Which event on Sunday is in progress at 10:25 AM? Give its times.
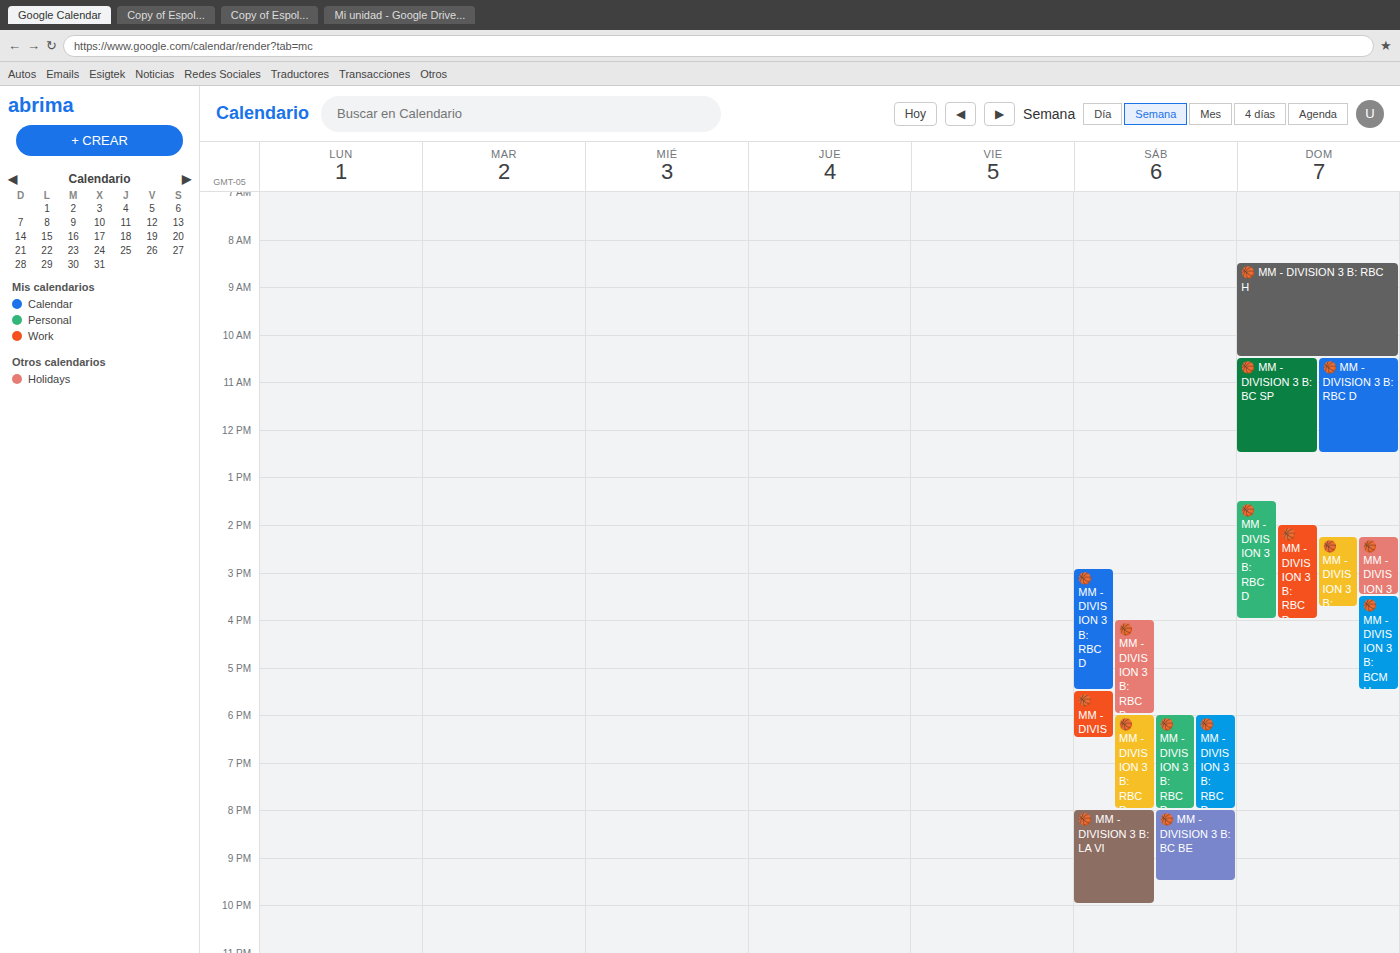
"🏀 MM - DIVISION 3 B: RBC H", 8:30 AM to 10:30 AM